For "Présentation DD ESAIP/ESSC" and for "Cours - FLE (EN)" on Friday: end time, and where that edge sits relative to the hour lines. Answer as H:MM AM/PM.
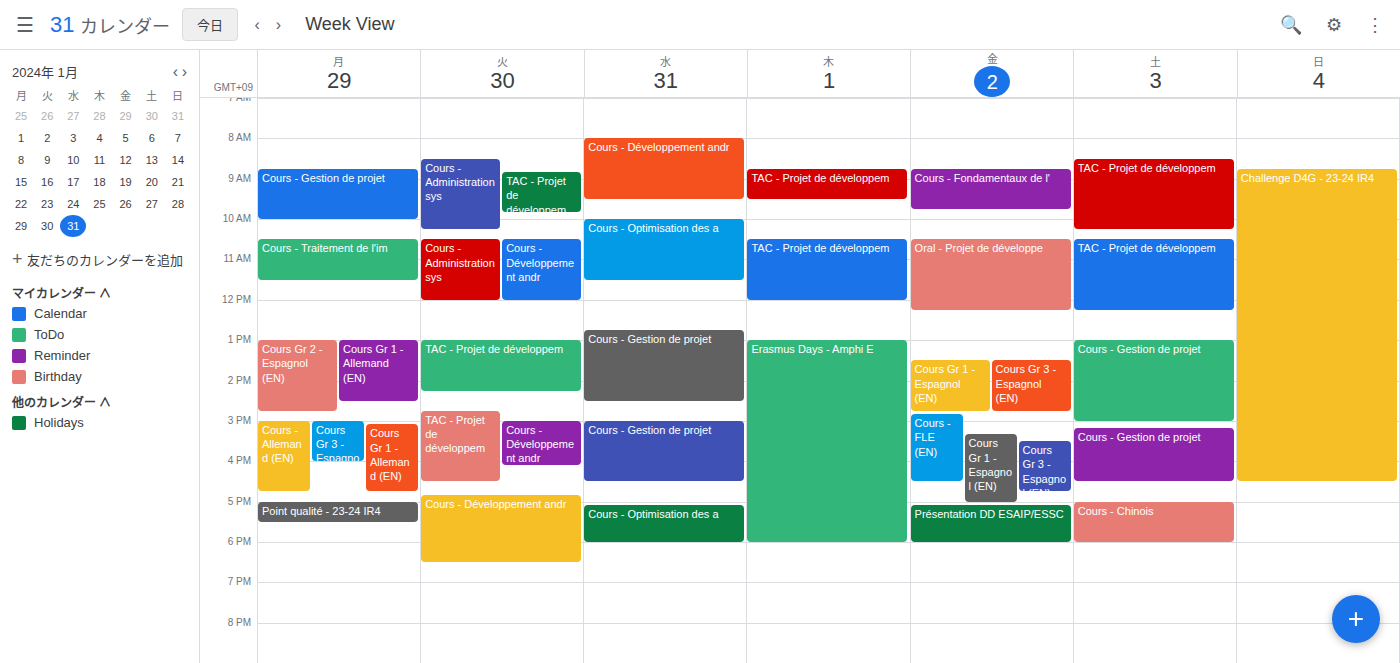
"Présentation DD ESAIP/ESSC": 6:00 PM, exactly on the 6 PM line. "Cours - FLE (EN)": 4:30 PM, halfway between the 4 PM and 5 PM lines.